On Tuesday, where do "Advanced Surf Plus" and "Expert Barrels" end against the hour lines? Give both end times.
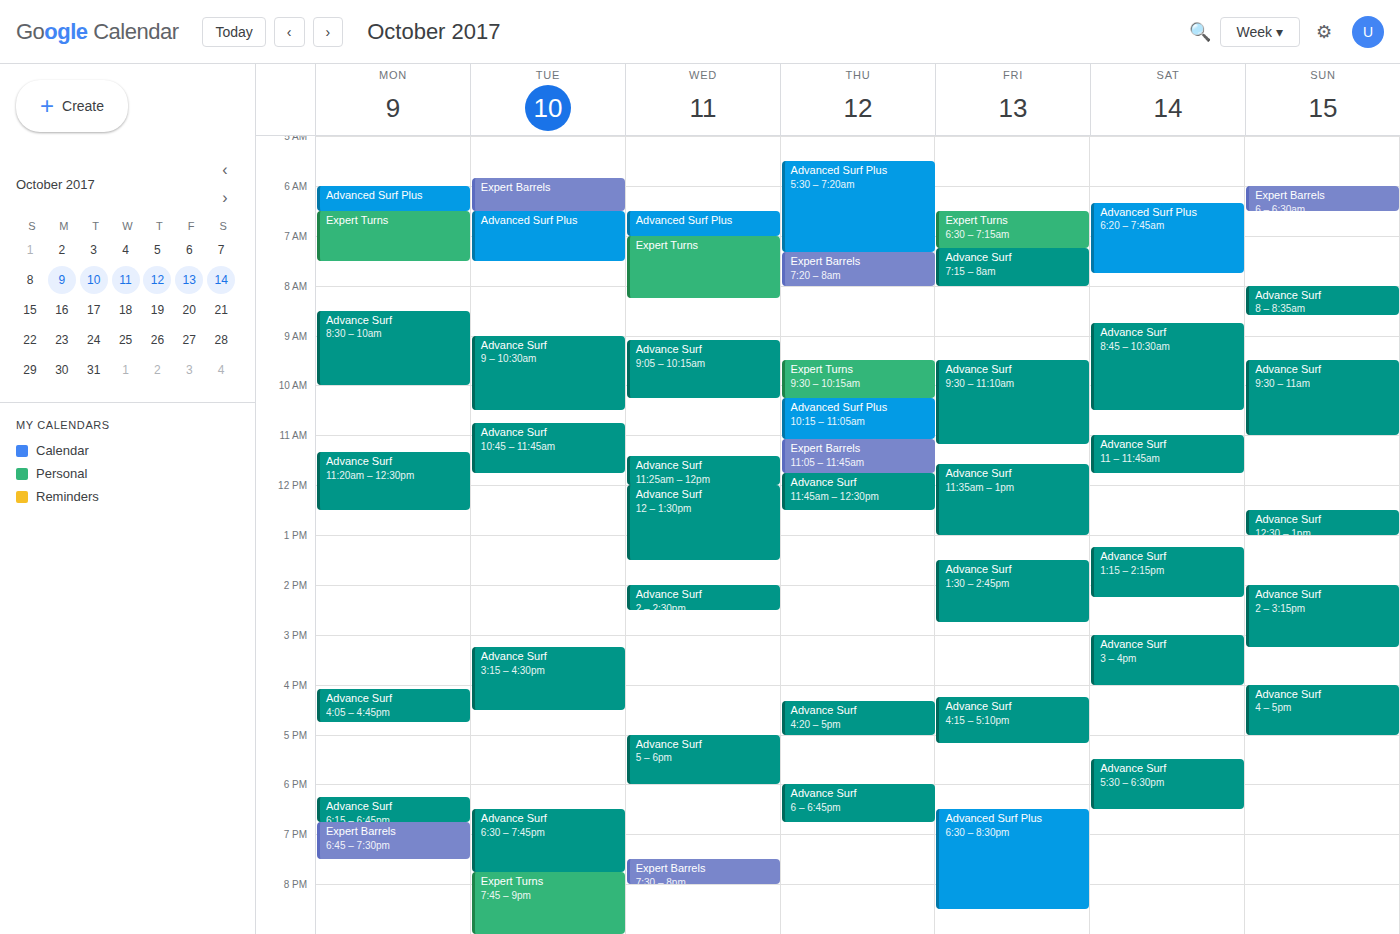
"Advanced Surf Plus": 7:30 AM, halfway between the 7 AM and 8 AM lines. "Expert Barrels": 6:30 AM, halfway between the 6 AM and 7 AM lines.